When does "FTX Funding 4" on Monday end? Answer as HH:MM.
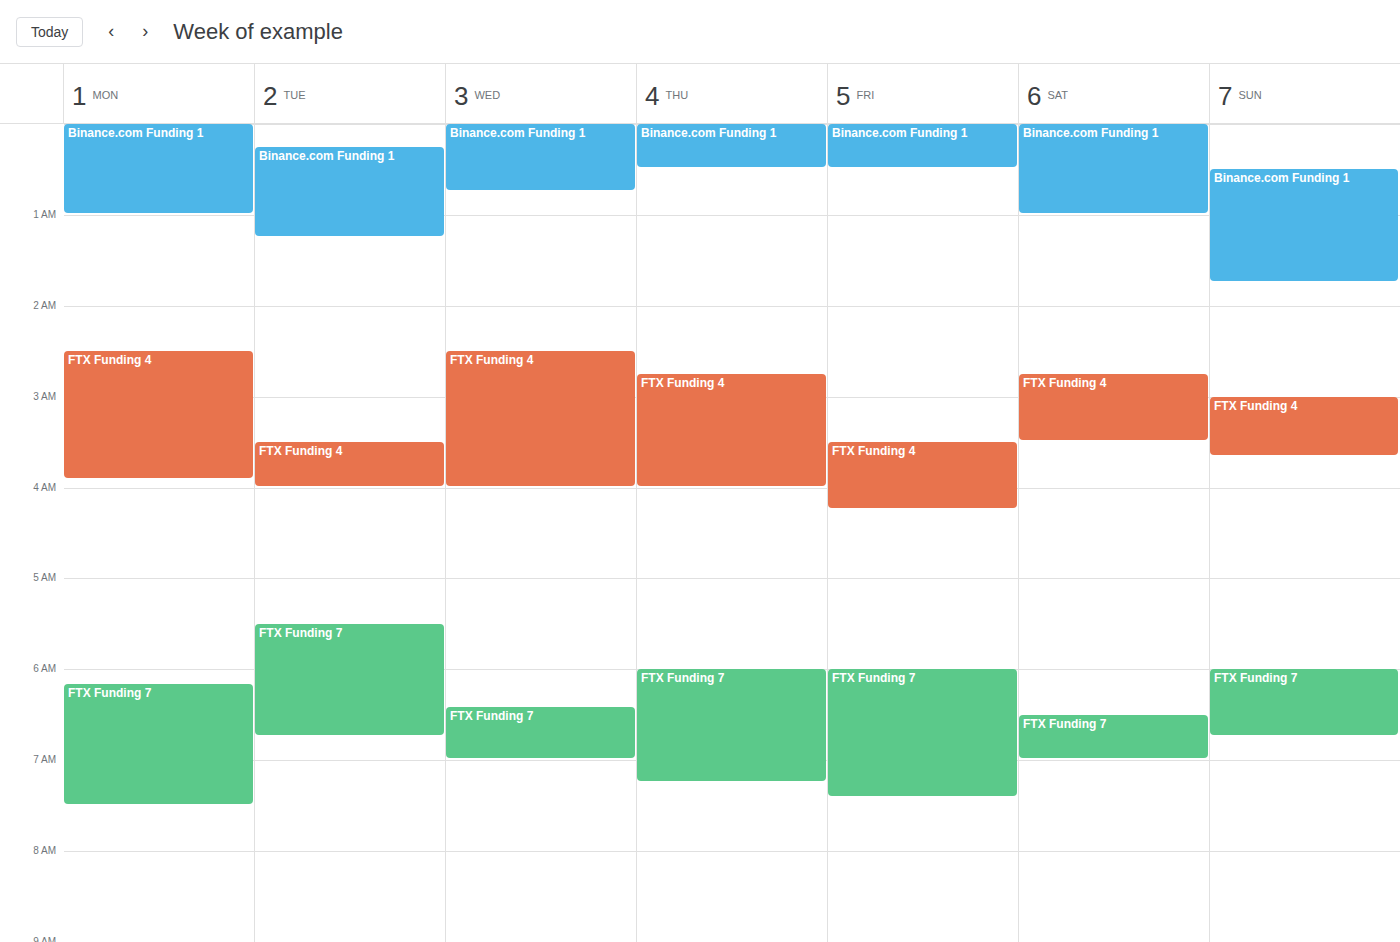
03:55